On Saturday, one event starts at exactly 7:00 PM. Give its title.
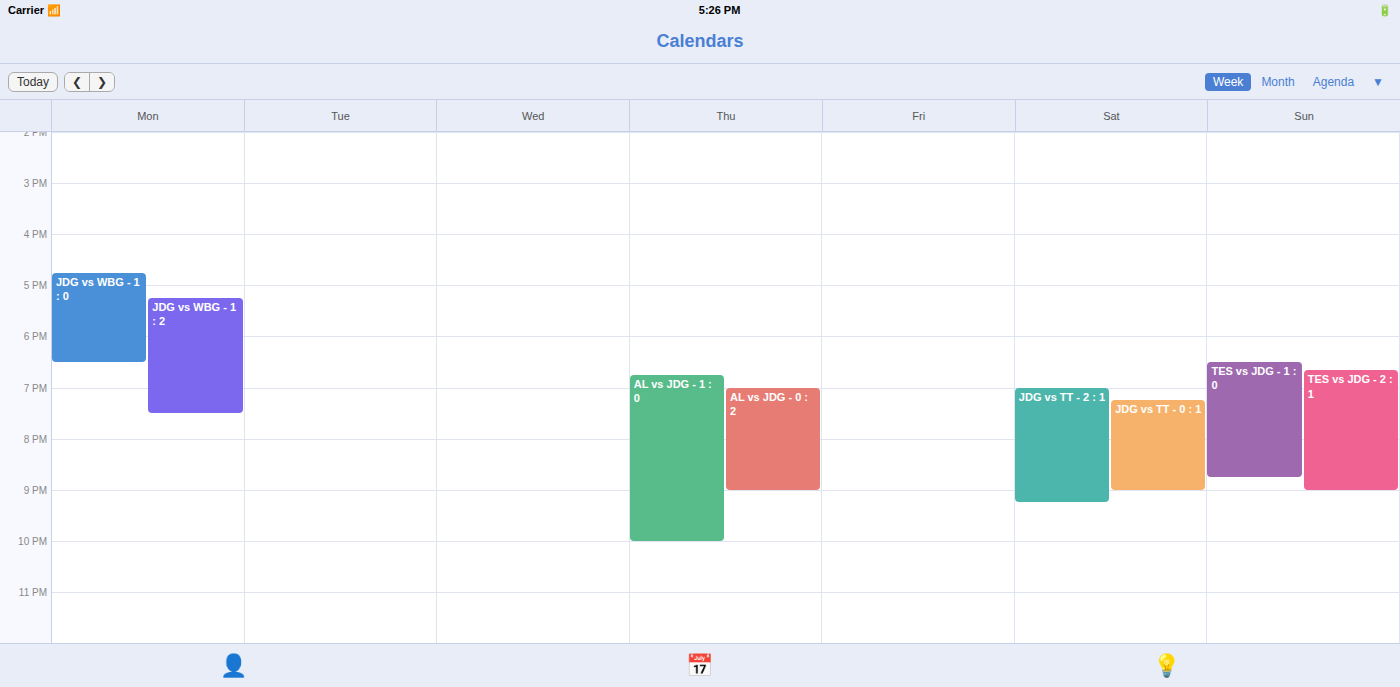
"JDG vs TT - 2 : 1"